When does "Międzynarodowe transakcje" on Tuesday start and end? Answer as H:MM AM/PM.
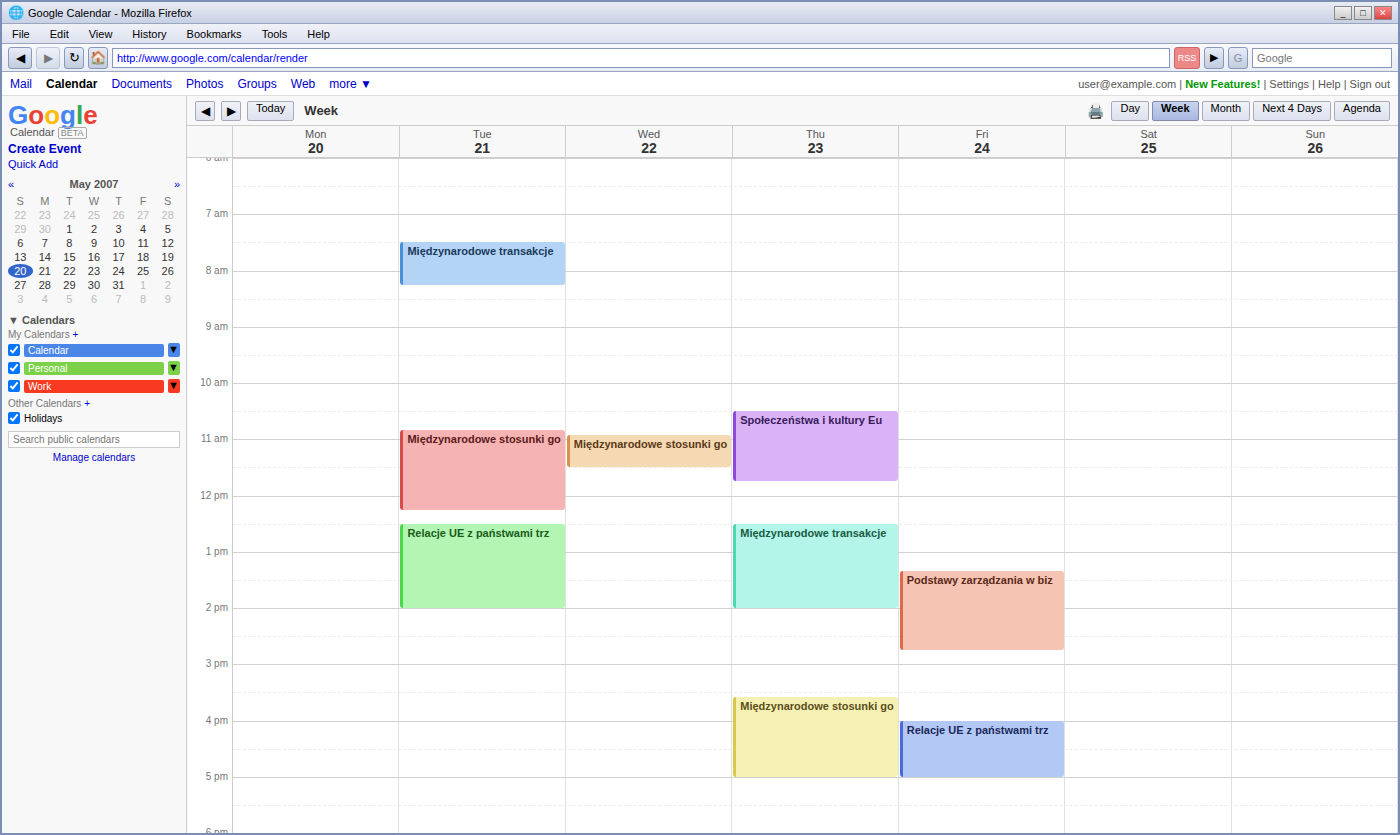
7:30 AM to 8:15 AM